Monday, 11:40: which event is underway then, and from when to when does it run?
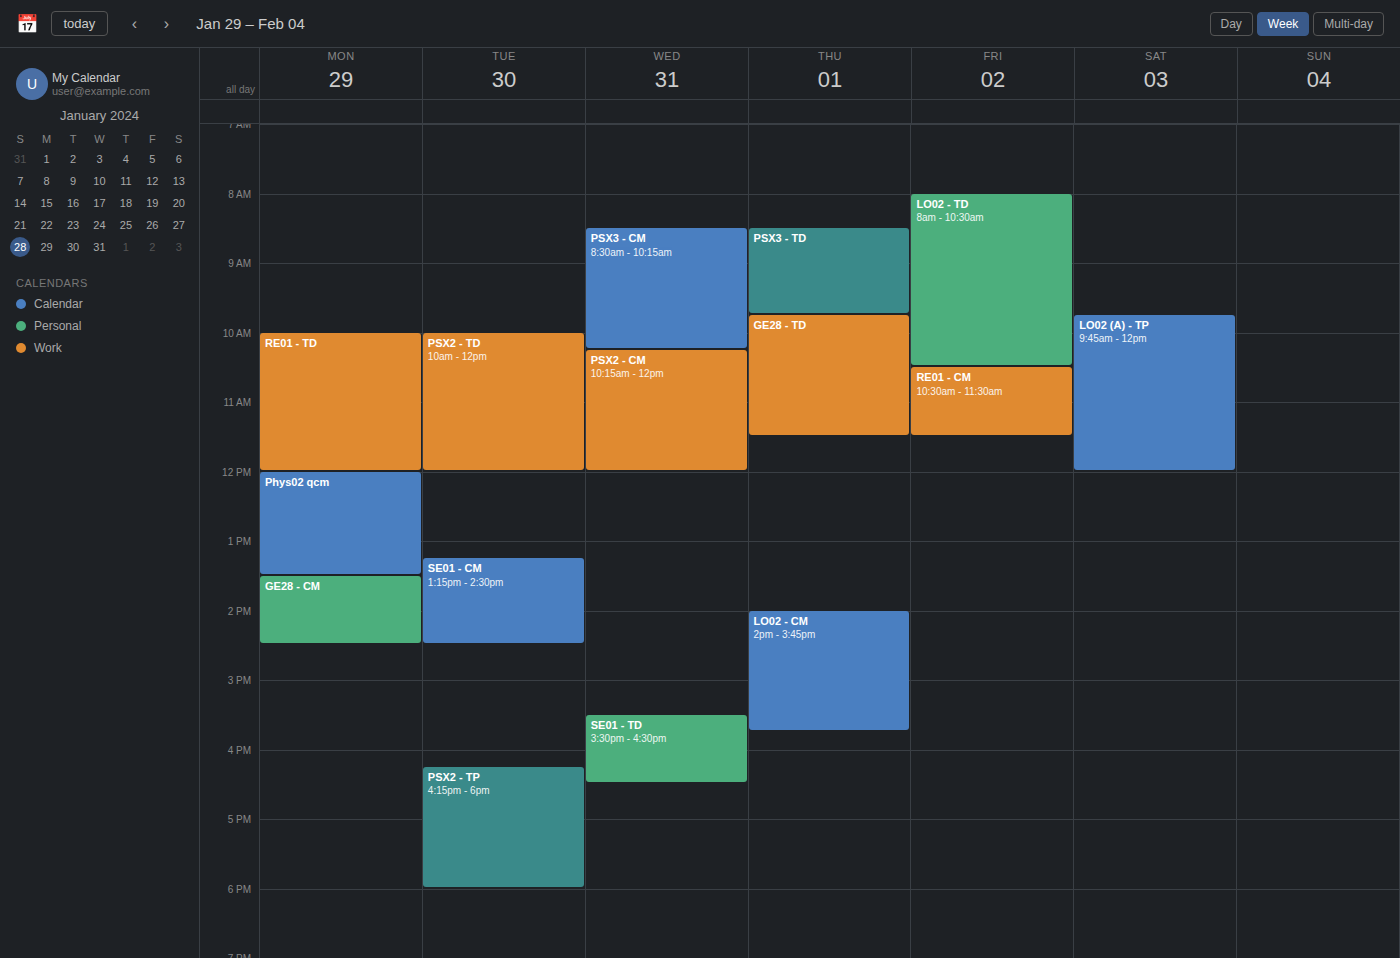
"RE01 - TD", 10:00 to 12:00